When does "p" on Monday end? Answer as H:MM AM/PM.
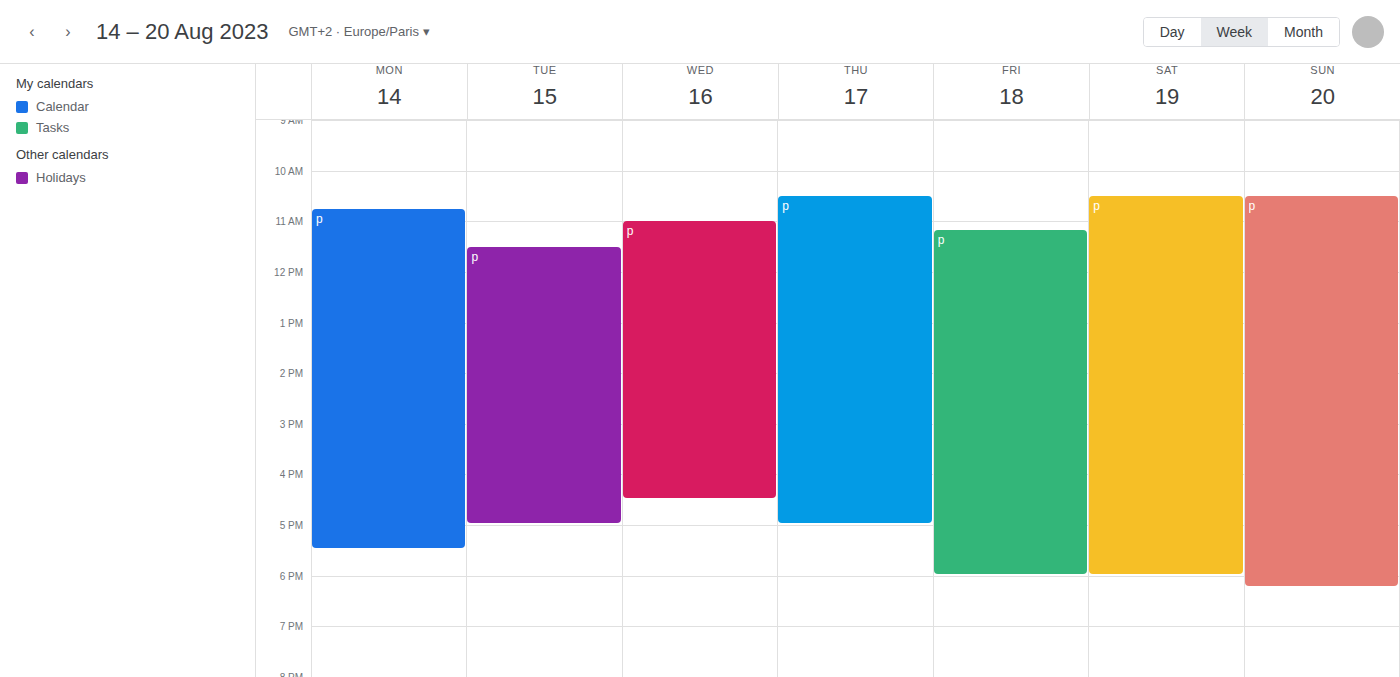
5:30 PM